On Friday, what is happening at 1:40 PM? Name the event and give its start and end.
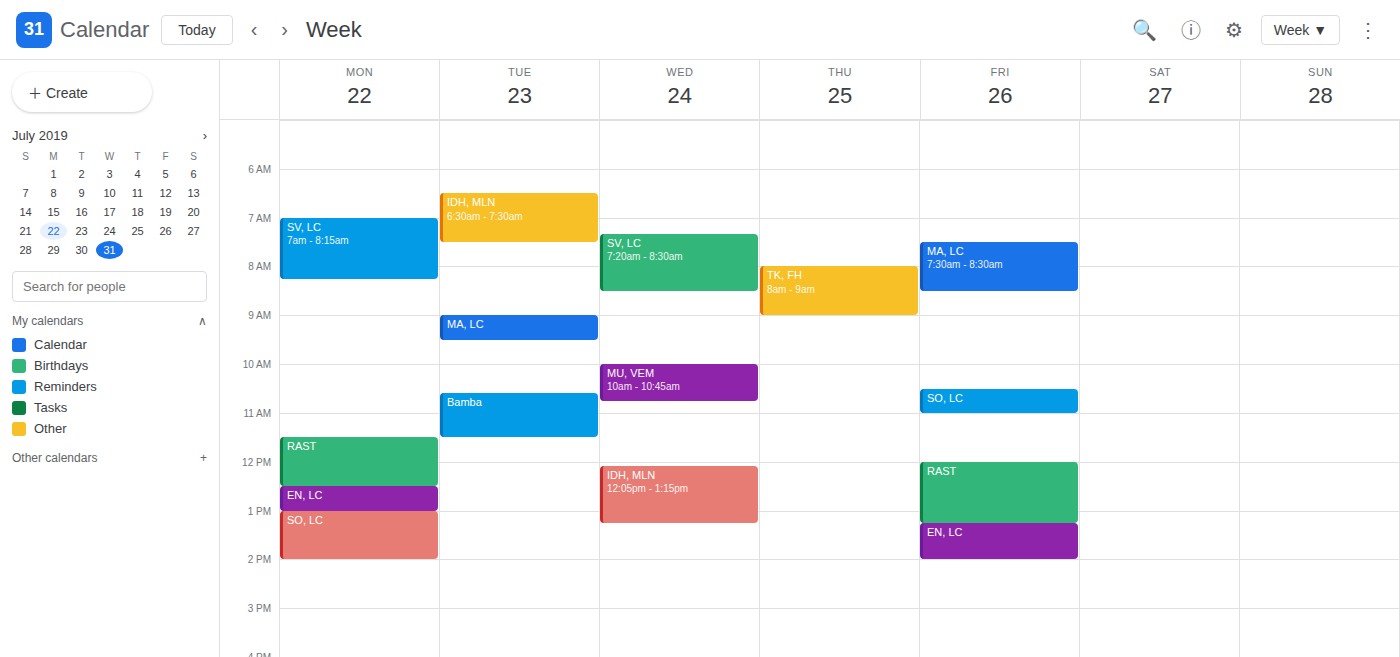
"EN, LC", 1:15 PM to 2:00 PM